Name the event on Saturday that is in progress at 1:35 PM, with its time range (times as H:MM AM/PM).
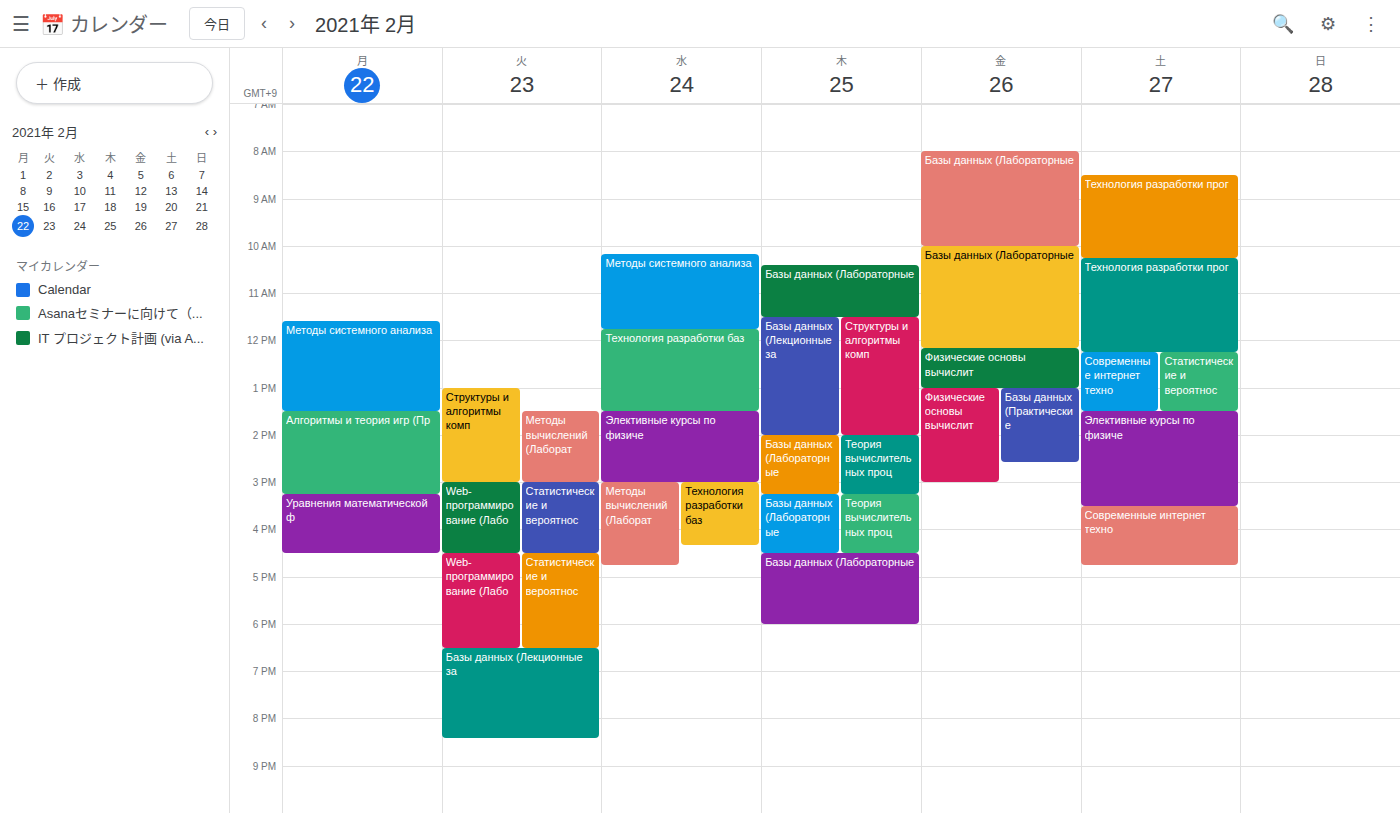
"Элективные курсы по физиче", 1:30 PM to 3:30 PM